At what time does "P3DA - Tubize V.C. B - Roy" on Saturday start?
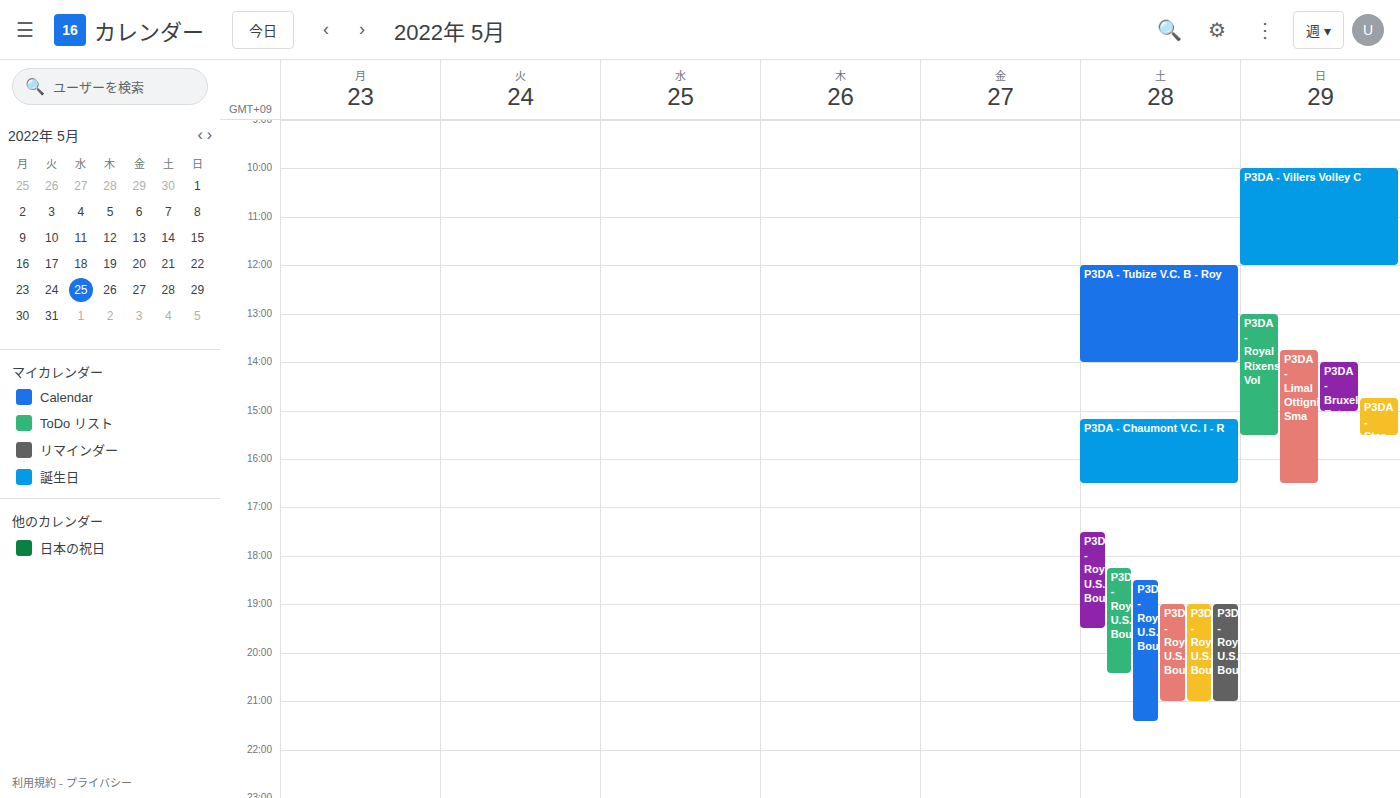
12:00 PM